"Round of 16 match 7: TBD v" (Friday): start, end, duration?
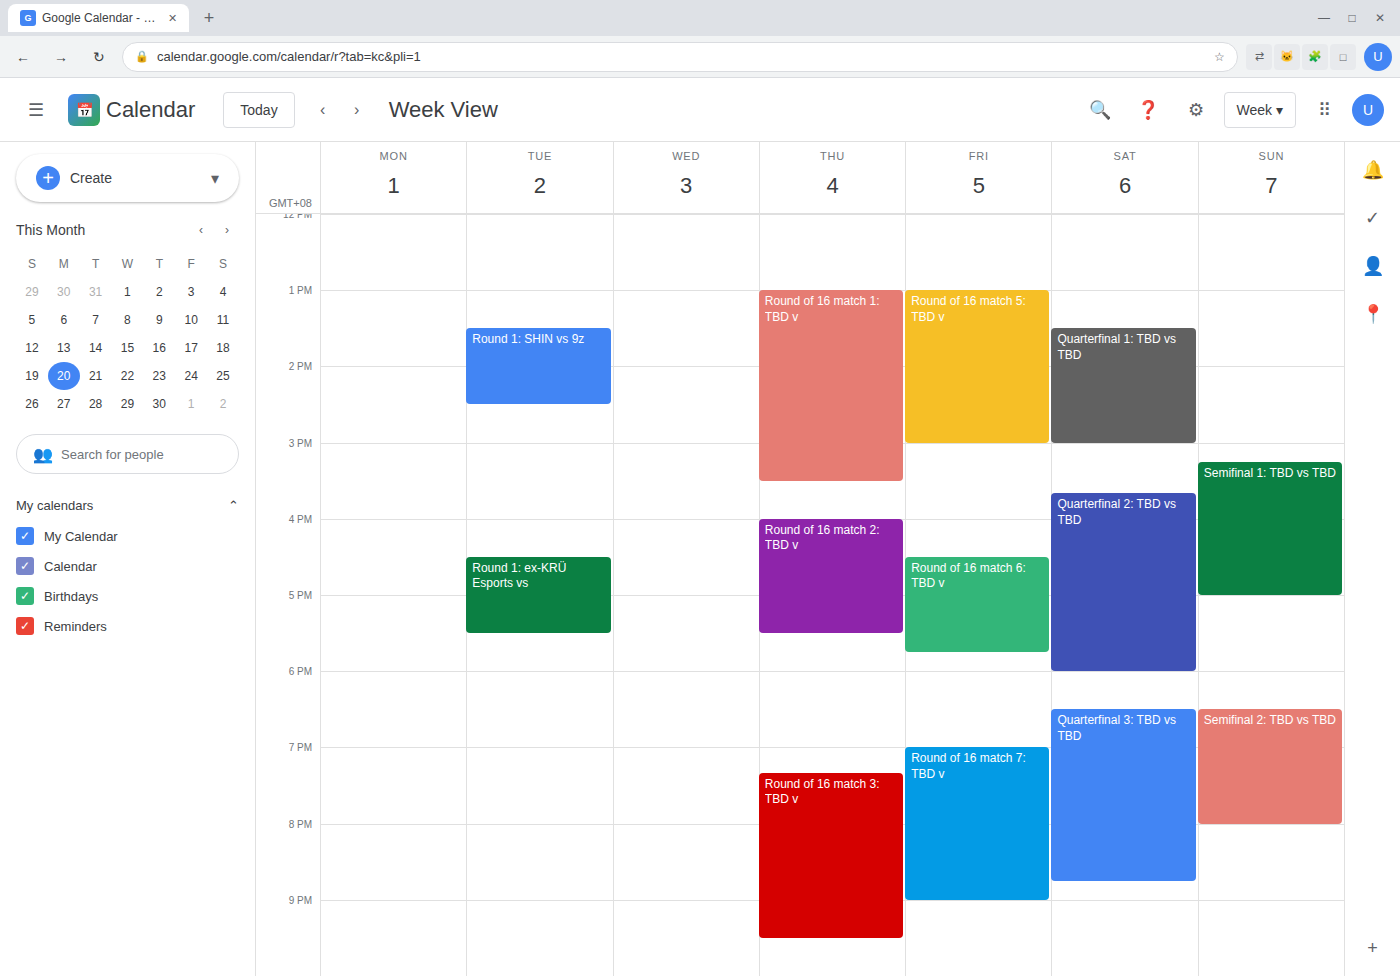
7:00 PM to 9:00 PM, 2 hours